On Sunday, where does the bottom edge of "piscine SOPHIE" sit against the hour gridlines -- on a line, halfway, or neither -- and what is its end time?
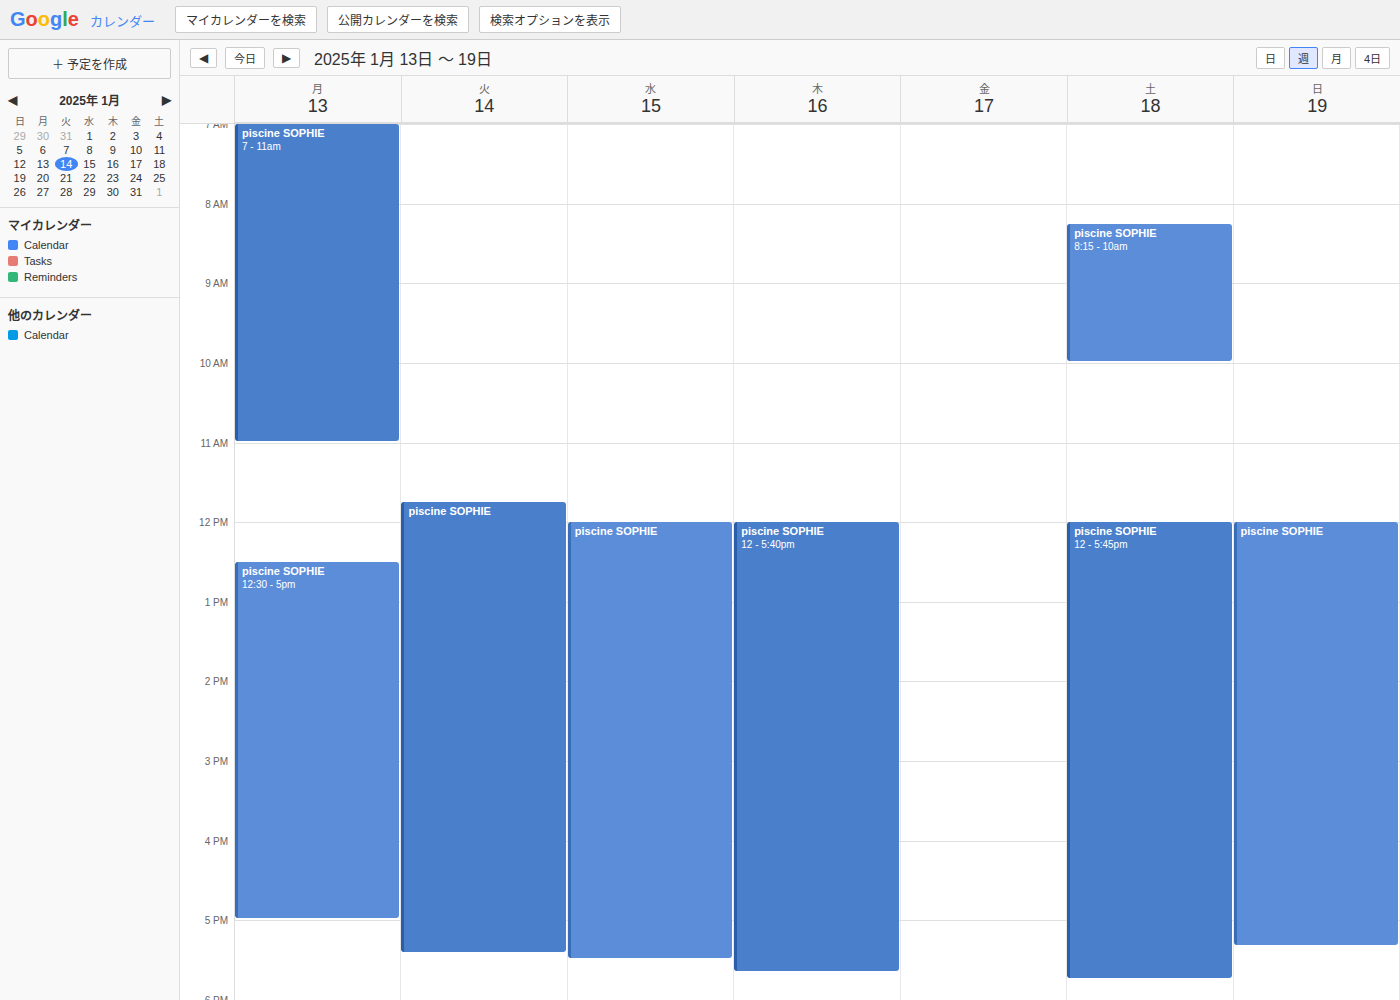
5:20 PM -- neither: 20 minutes below the 5 PM line and 40 minutes above the 6 PM line.